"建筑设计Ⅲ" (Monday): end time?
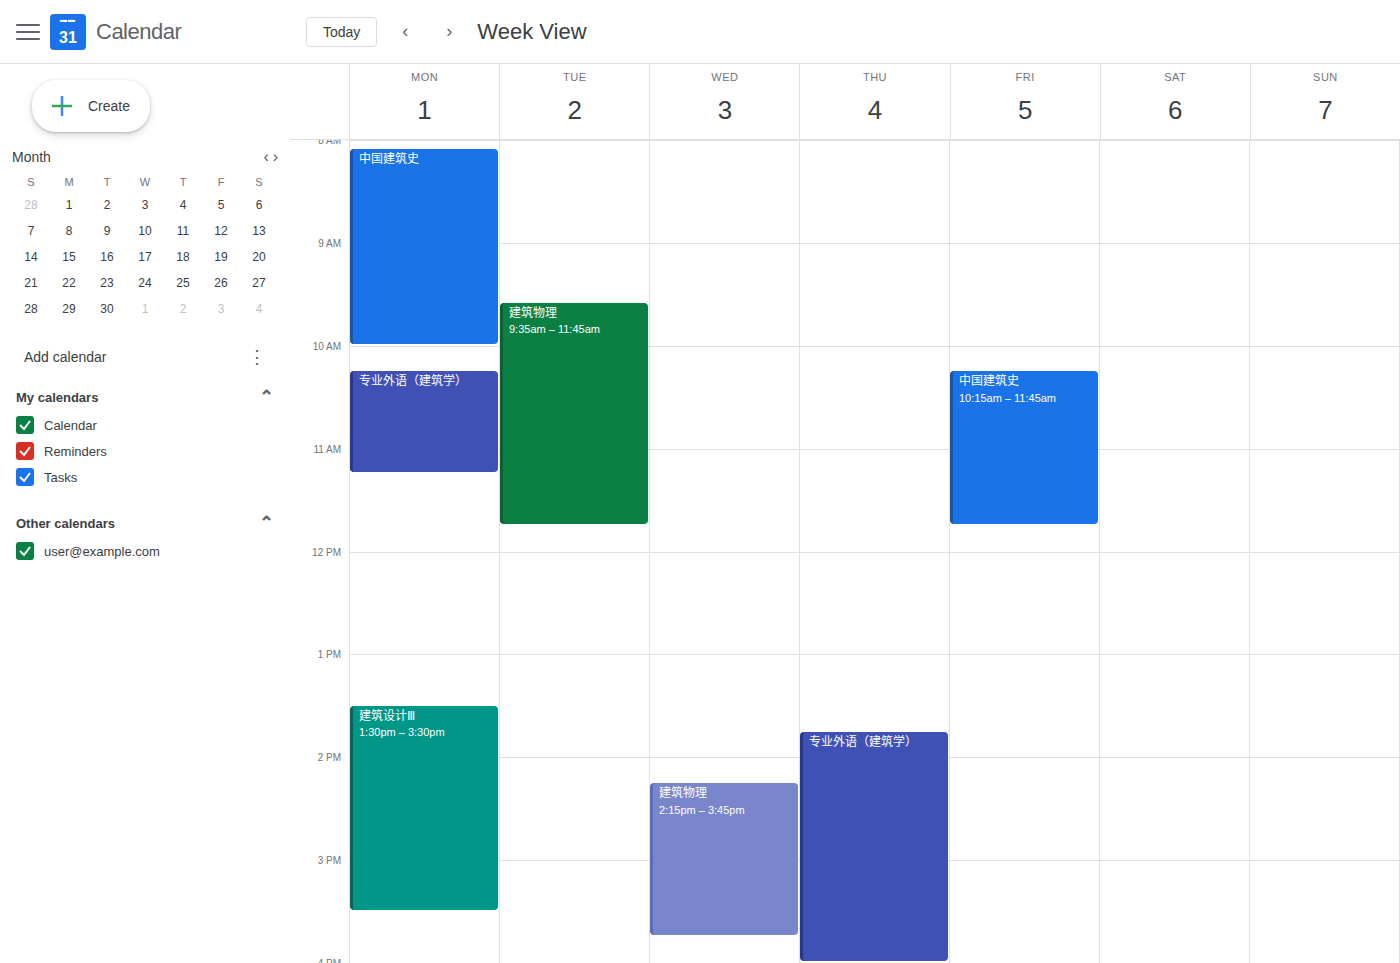
3:30 PM